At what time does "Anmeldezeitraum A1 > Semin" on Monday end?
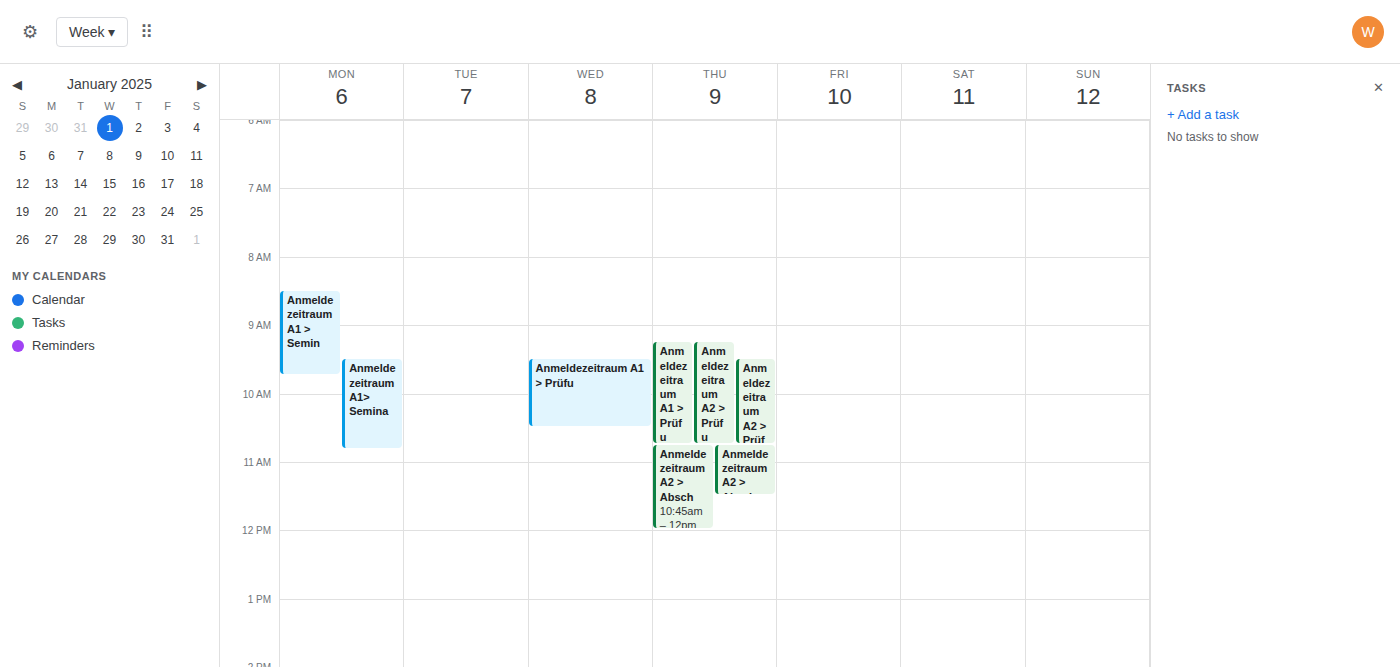
9:45 AM